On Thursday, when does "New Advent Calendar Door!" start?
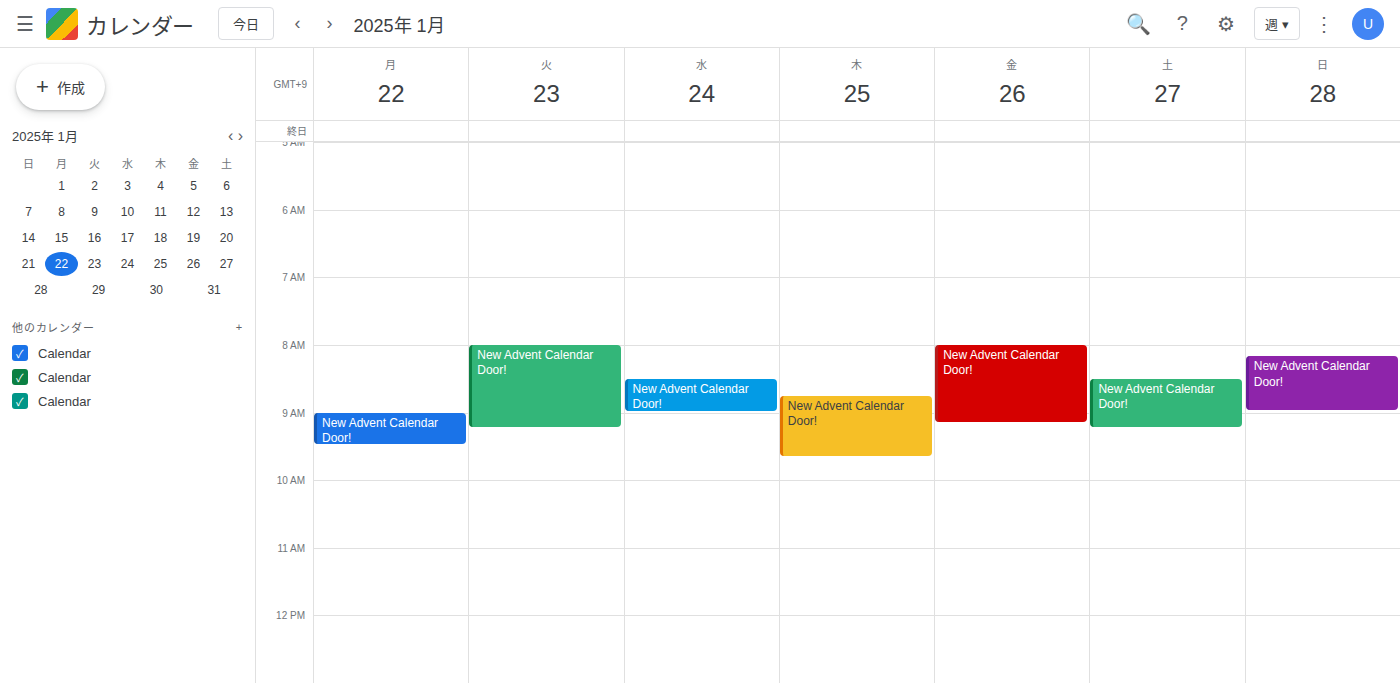
8:45 AM